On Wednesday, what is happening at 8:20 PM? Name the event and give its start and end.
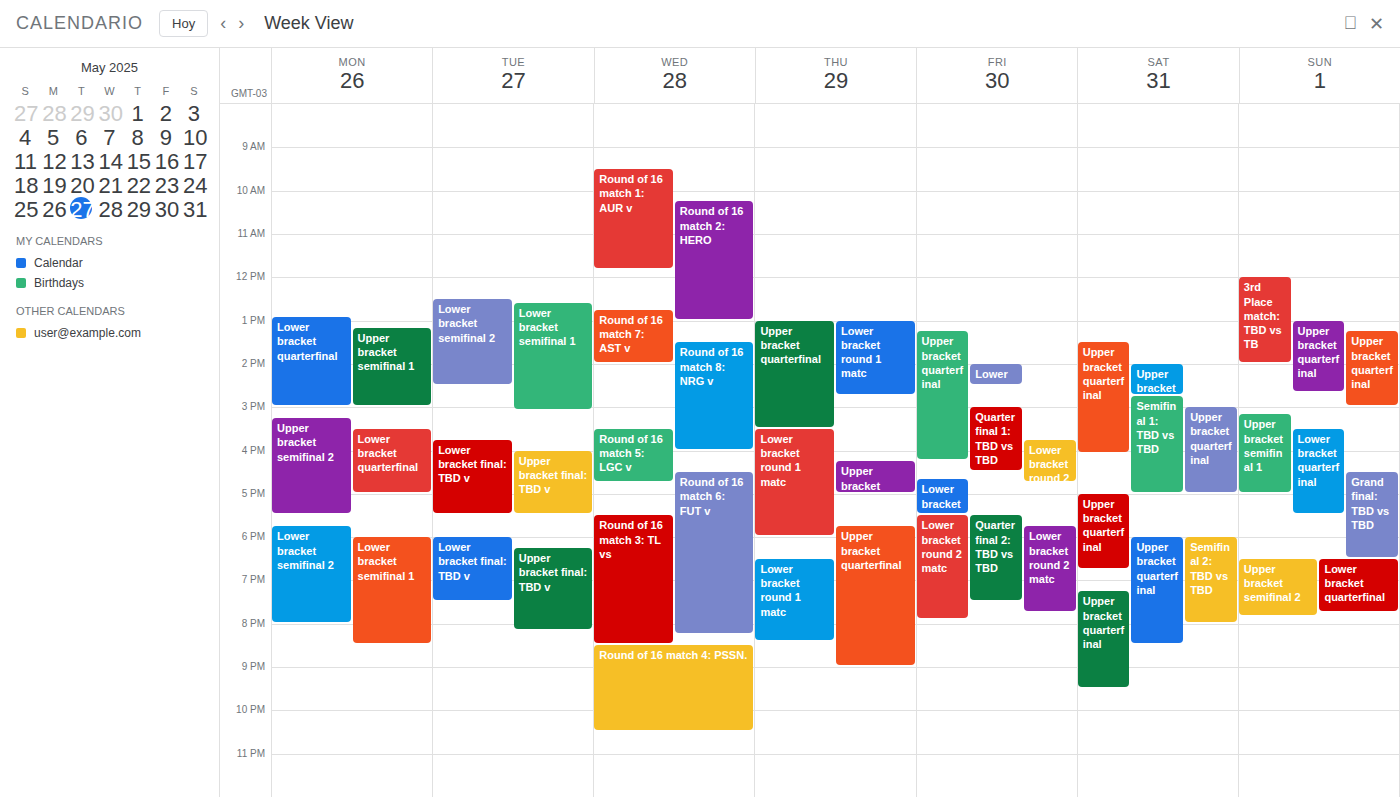
"Round of 16 match 3: TL vs", 5:30 PM to 8:30 PM